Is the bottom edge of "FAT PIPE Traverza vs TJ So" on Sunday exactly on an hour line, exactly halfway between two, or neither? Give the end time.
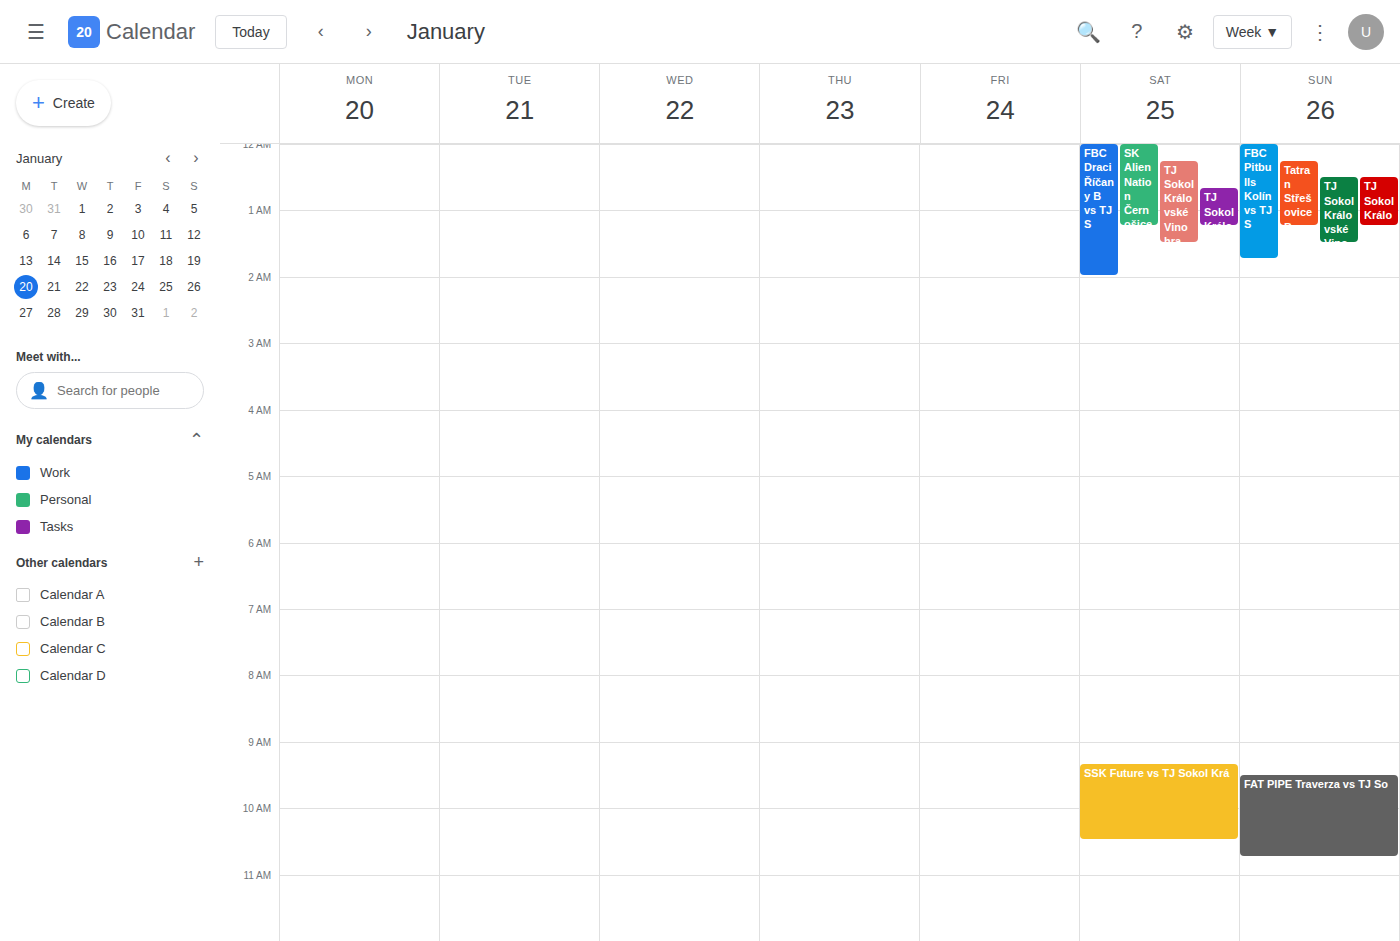
10:45 AM -- neither: three quarters of the way from the 10 AM line to the 11 AM line.